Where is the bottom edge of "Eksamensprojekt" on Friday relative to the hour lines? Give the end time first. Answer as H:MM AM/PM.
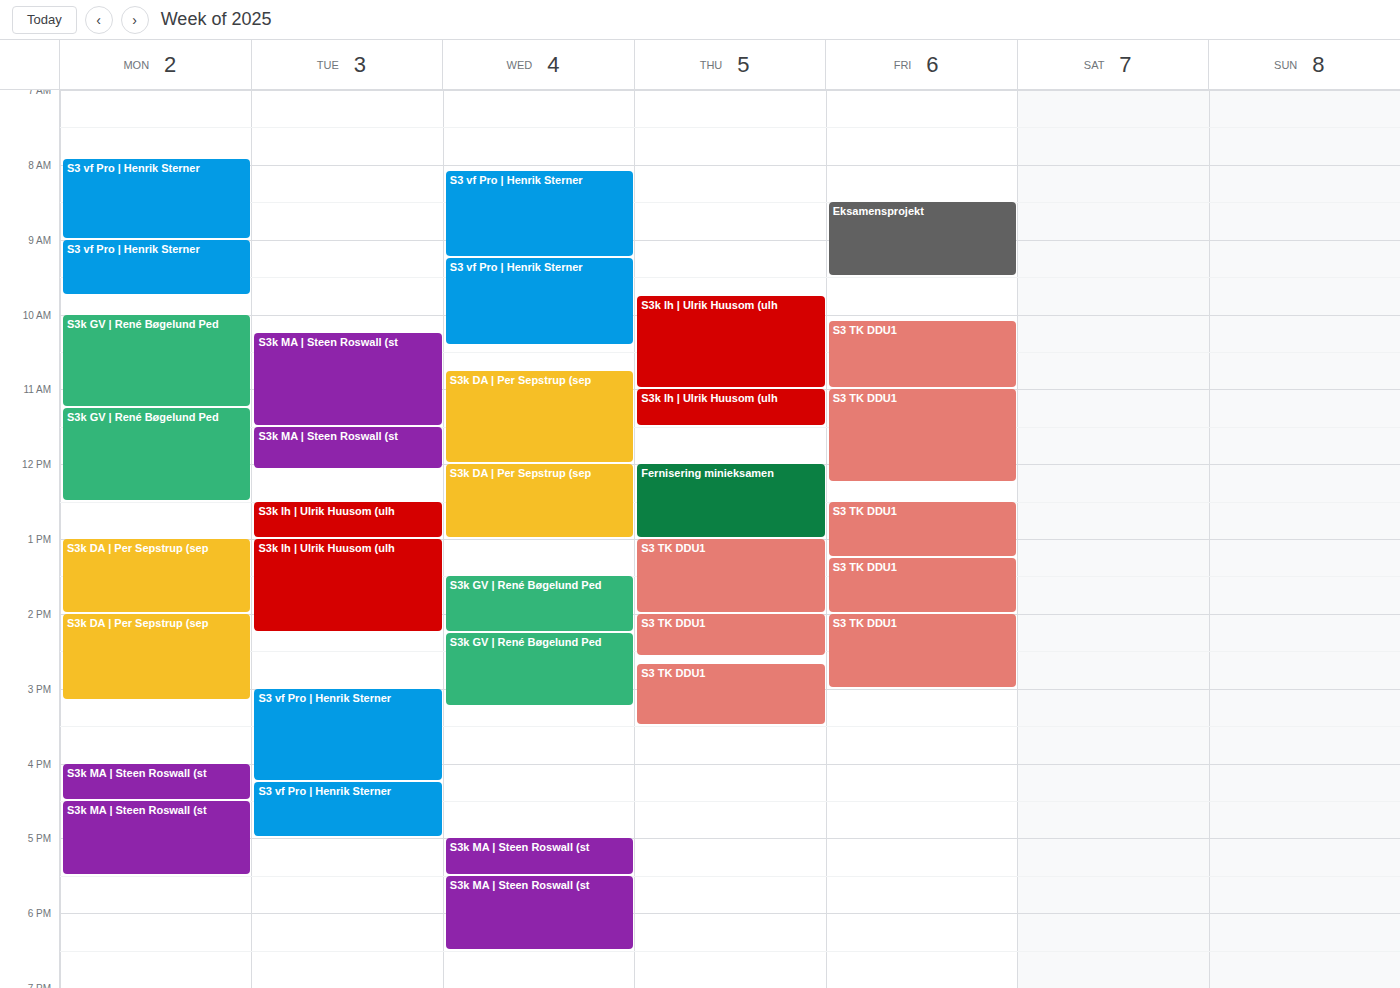
9:30 AM -- halfway between the 9 AM and 10 AM lines.